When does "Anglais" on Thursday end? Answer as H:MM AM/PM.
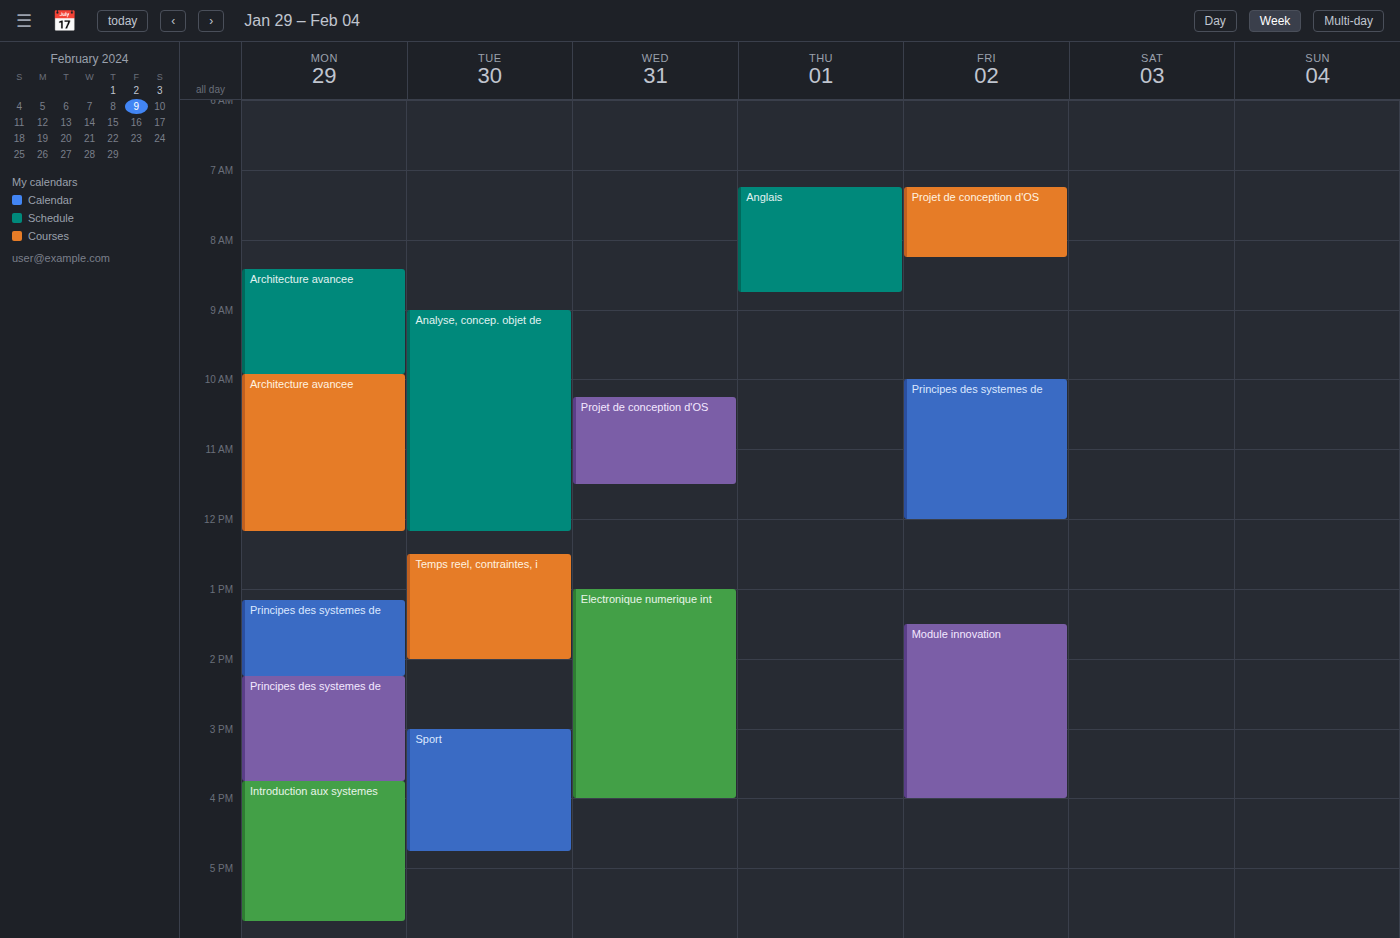
8:45 AM